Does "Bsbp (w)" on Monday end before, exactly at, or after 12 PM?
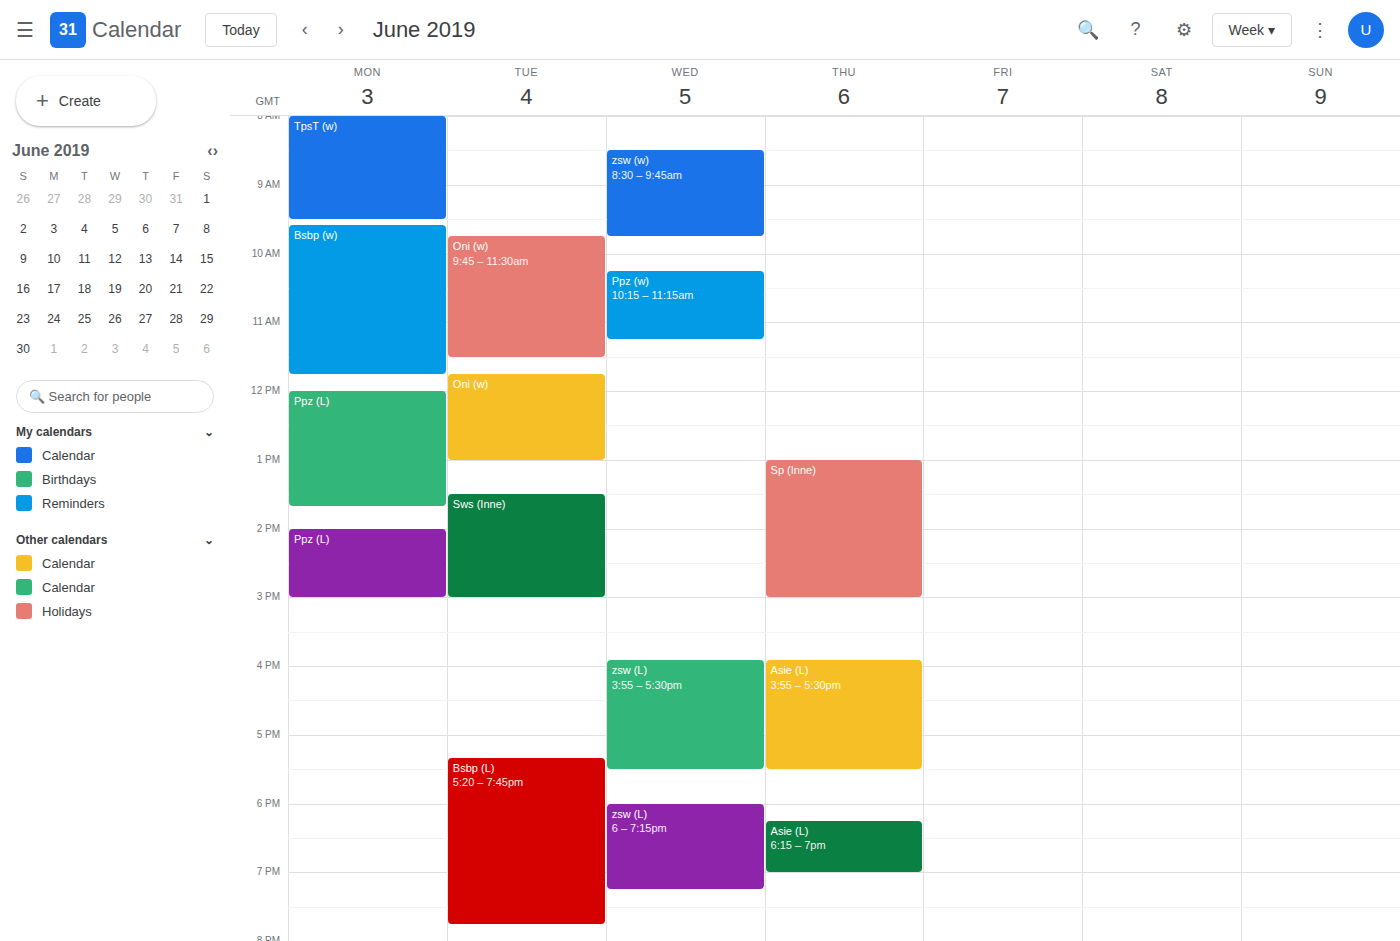
11:45 AM -- before 12 PM, 15 minutes above the 12 PM line.